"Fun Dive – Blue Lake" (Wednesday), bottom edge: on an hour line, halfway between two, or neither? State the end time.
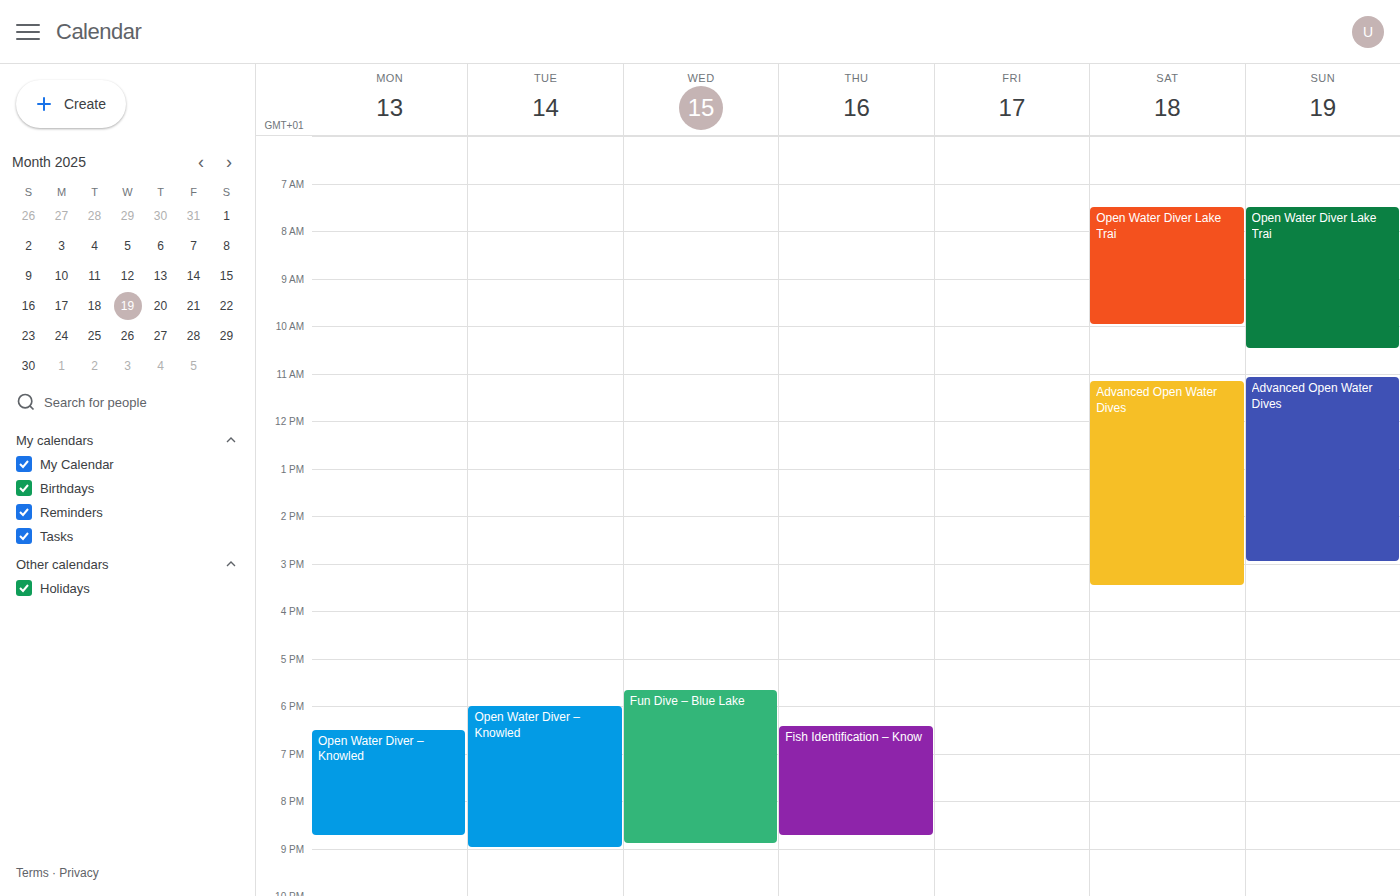
8:55 PM -- neither: 55 minutes below the 8 PM line and 5 minutes above the 9 PM line.